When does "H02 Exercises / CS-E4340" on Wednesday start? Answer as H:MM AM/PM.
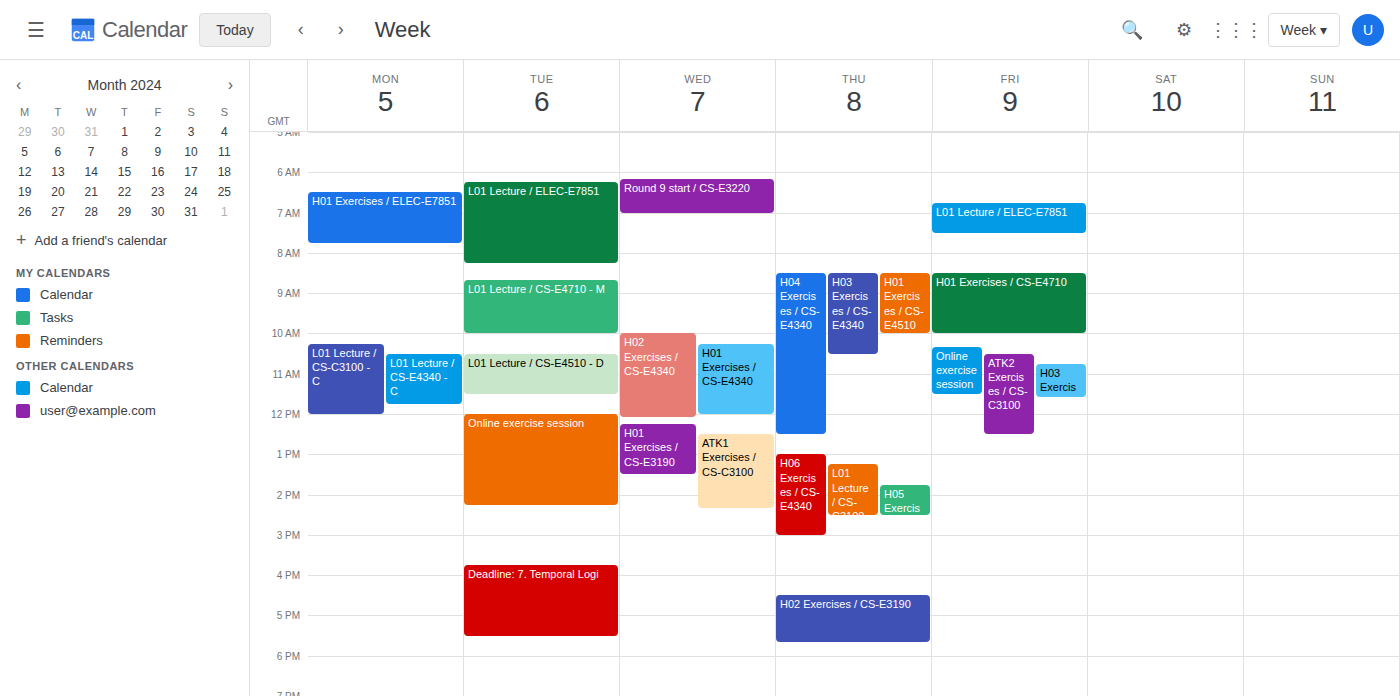
10:00 AM